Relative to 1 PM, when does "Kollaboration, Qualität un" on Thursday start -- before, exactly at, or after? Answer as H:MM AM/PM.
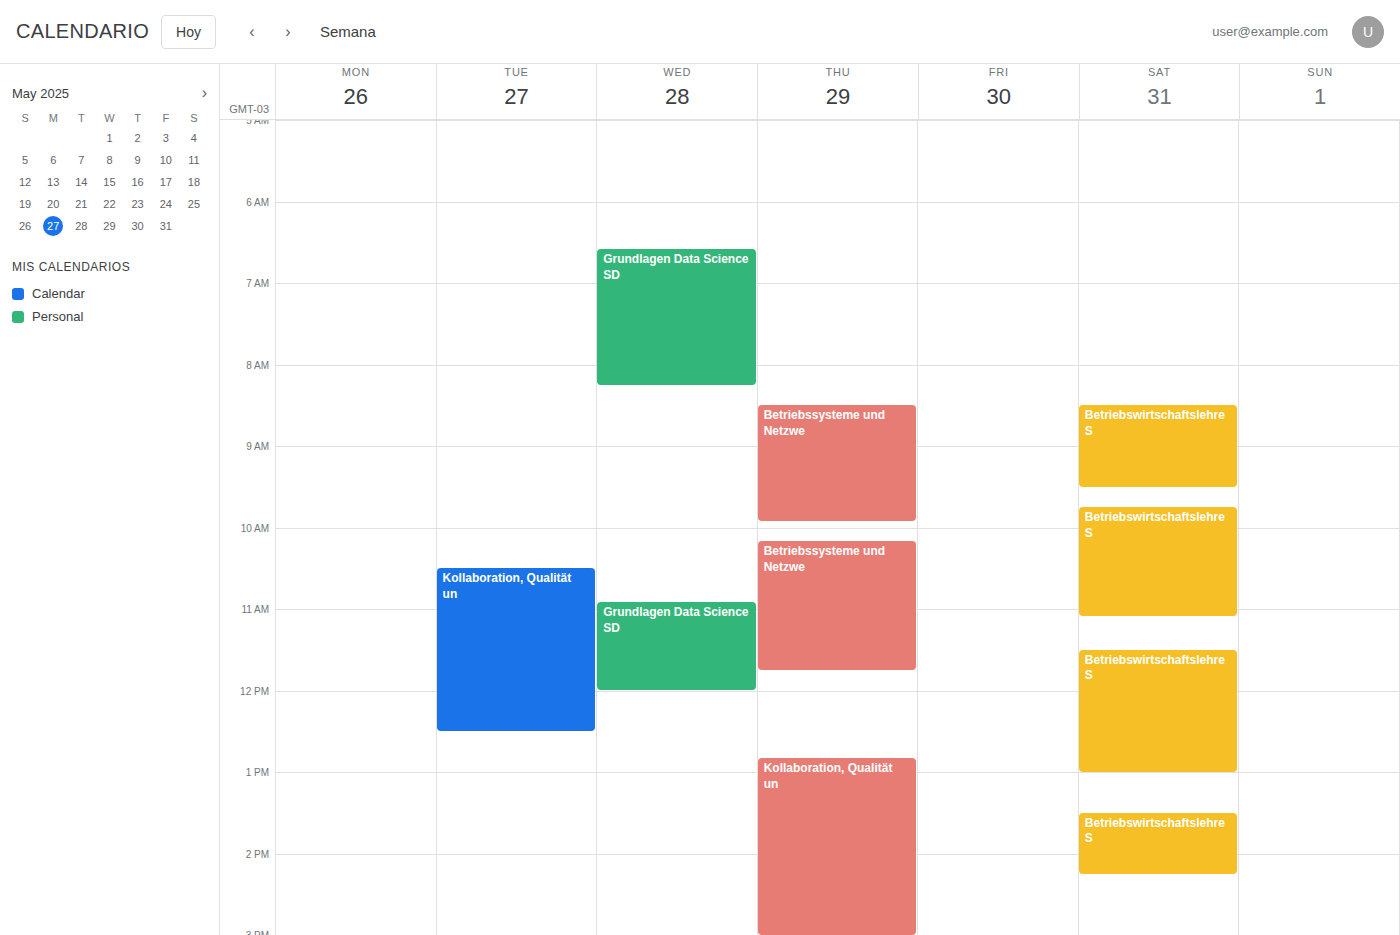
12:50 PM -- before 1 PM, 10 minutes above the 1 PM line.